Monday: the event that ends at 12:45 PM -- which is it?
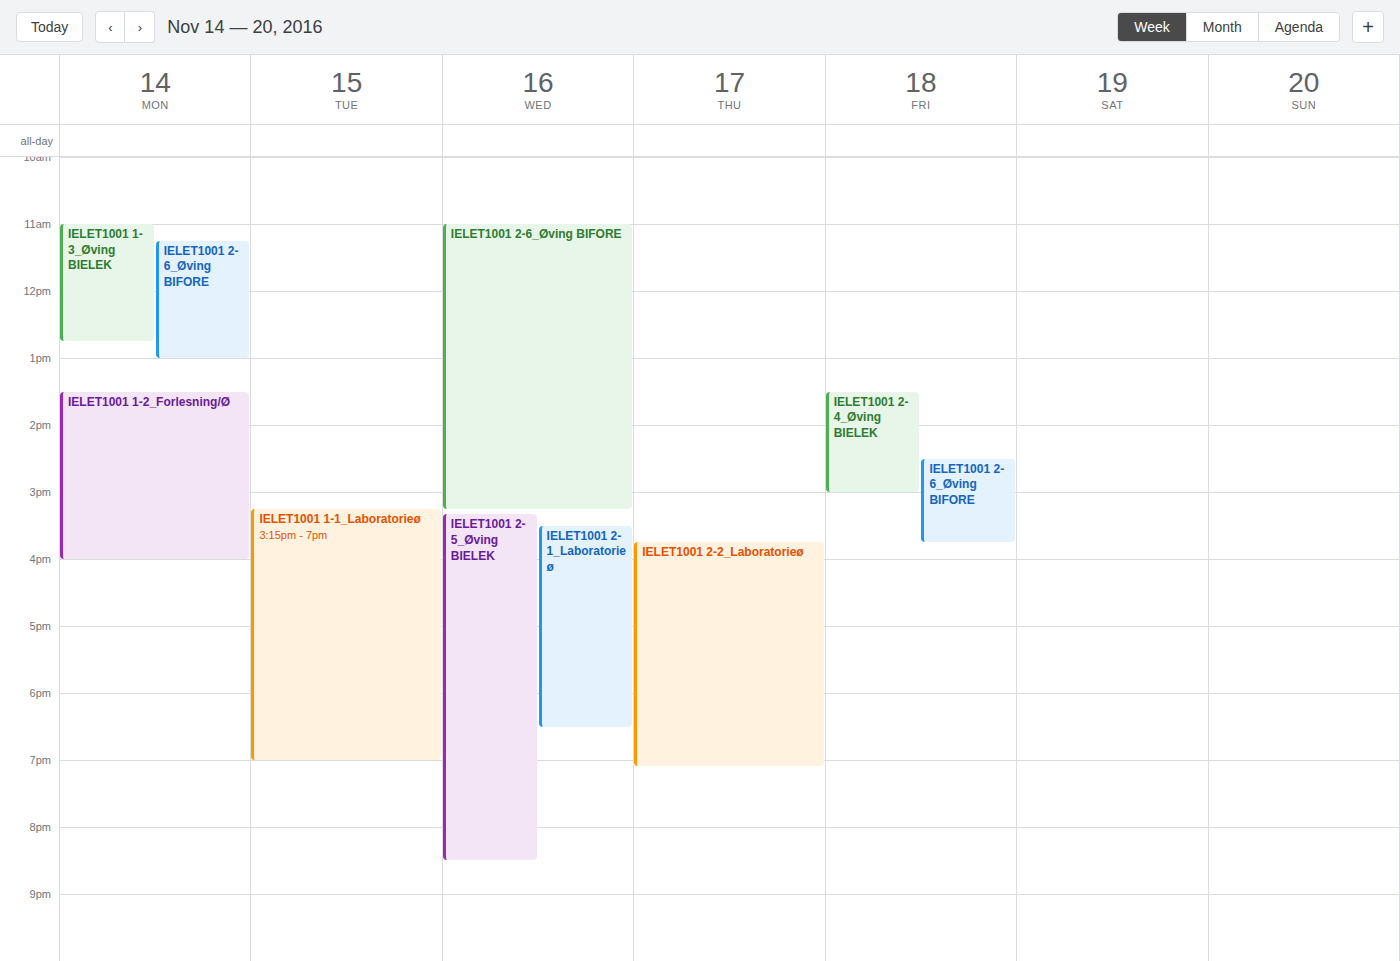
"IELET1001 1-3_Øving BIELEK"